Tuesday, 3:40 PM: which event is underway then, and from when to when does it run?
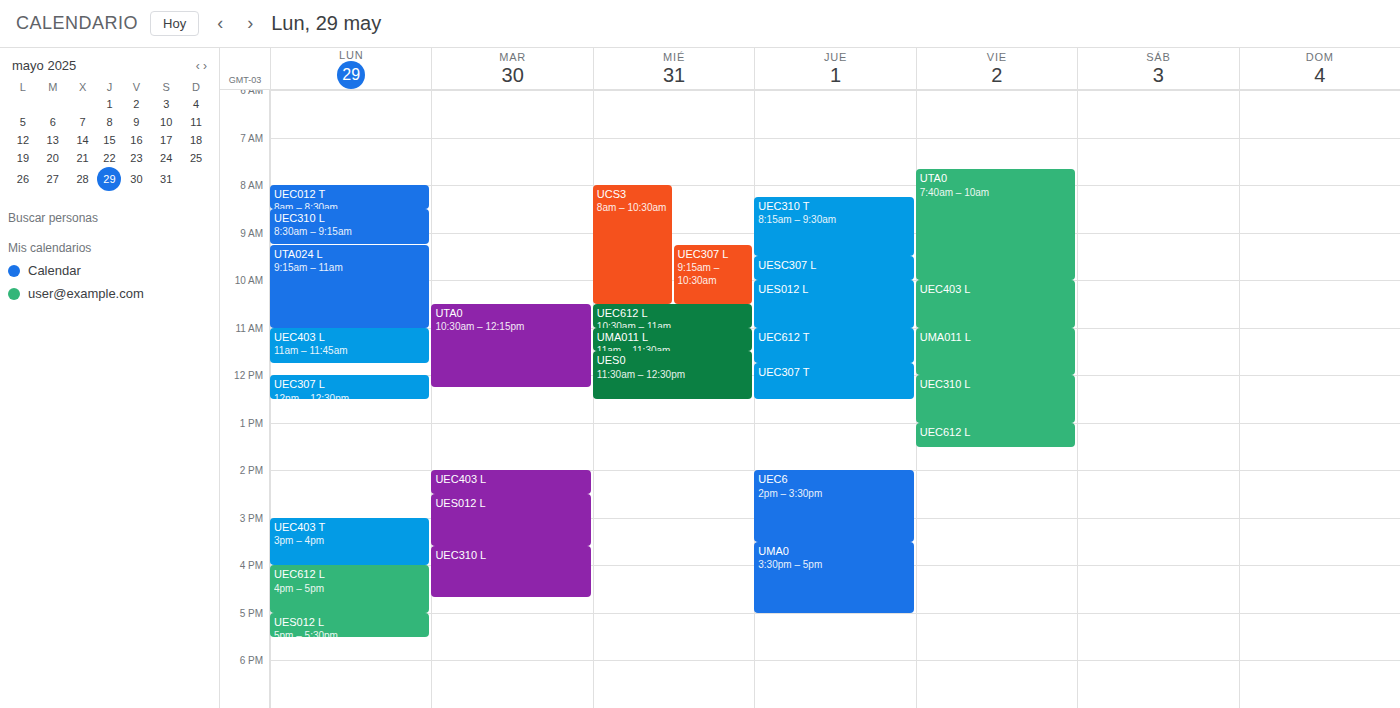
"UEC310 L", 3:35 PM to 4:40 PM